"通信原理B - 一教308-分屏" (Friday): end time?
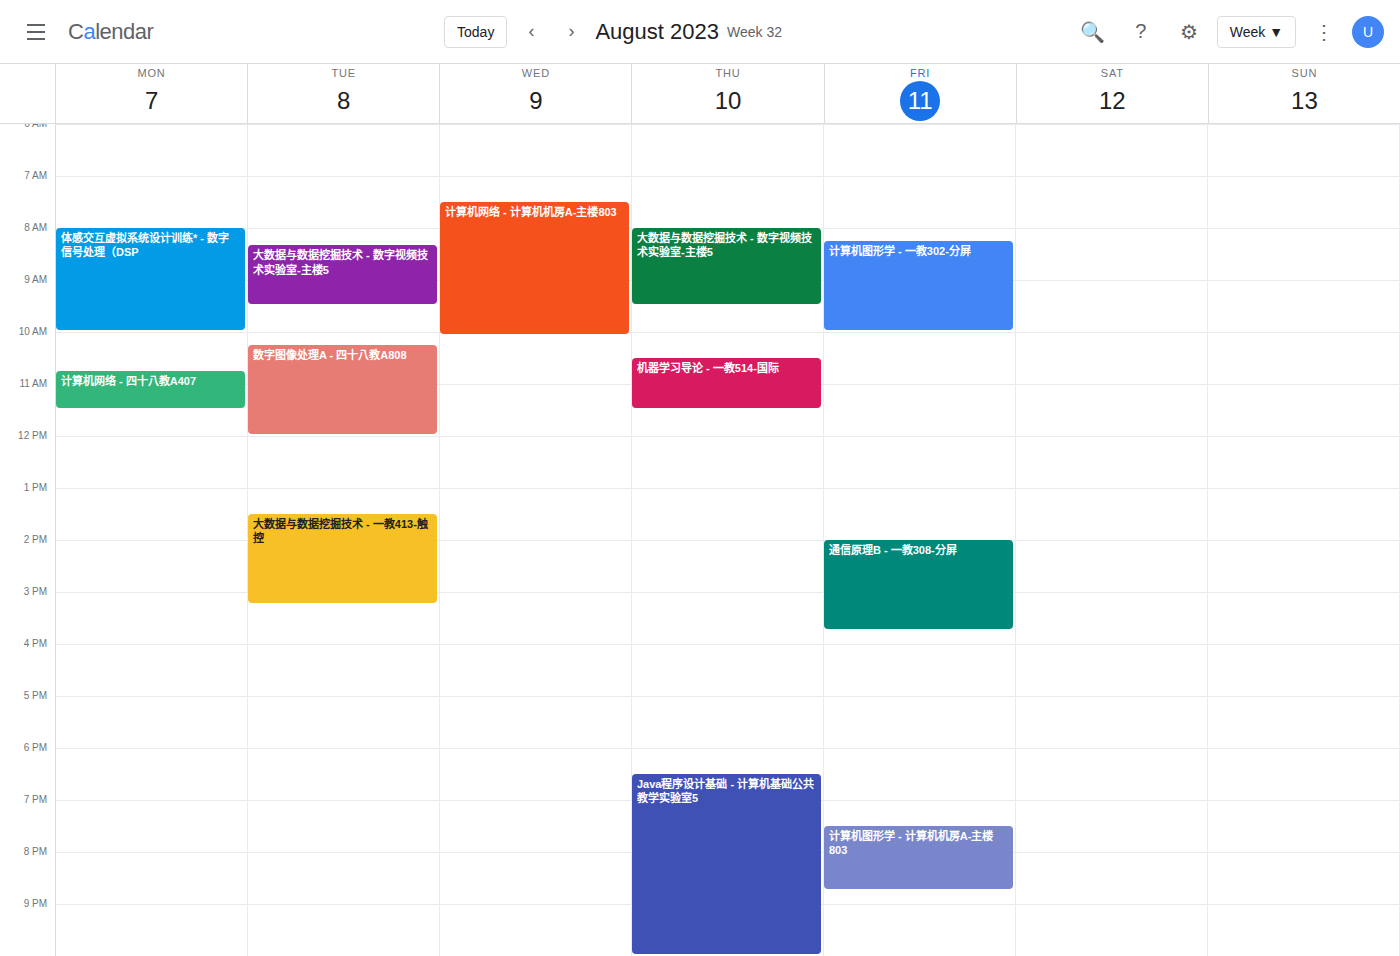
3:45 PM